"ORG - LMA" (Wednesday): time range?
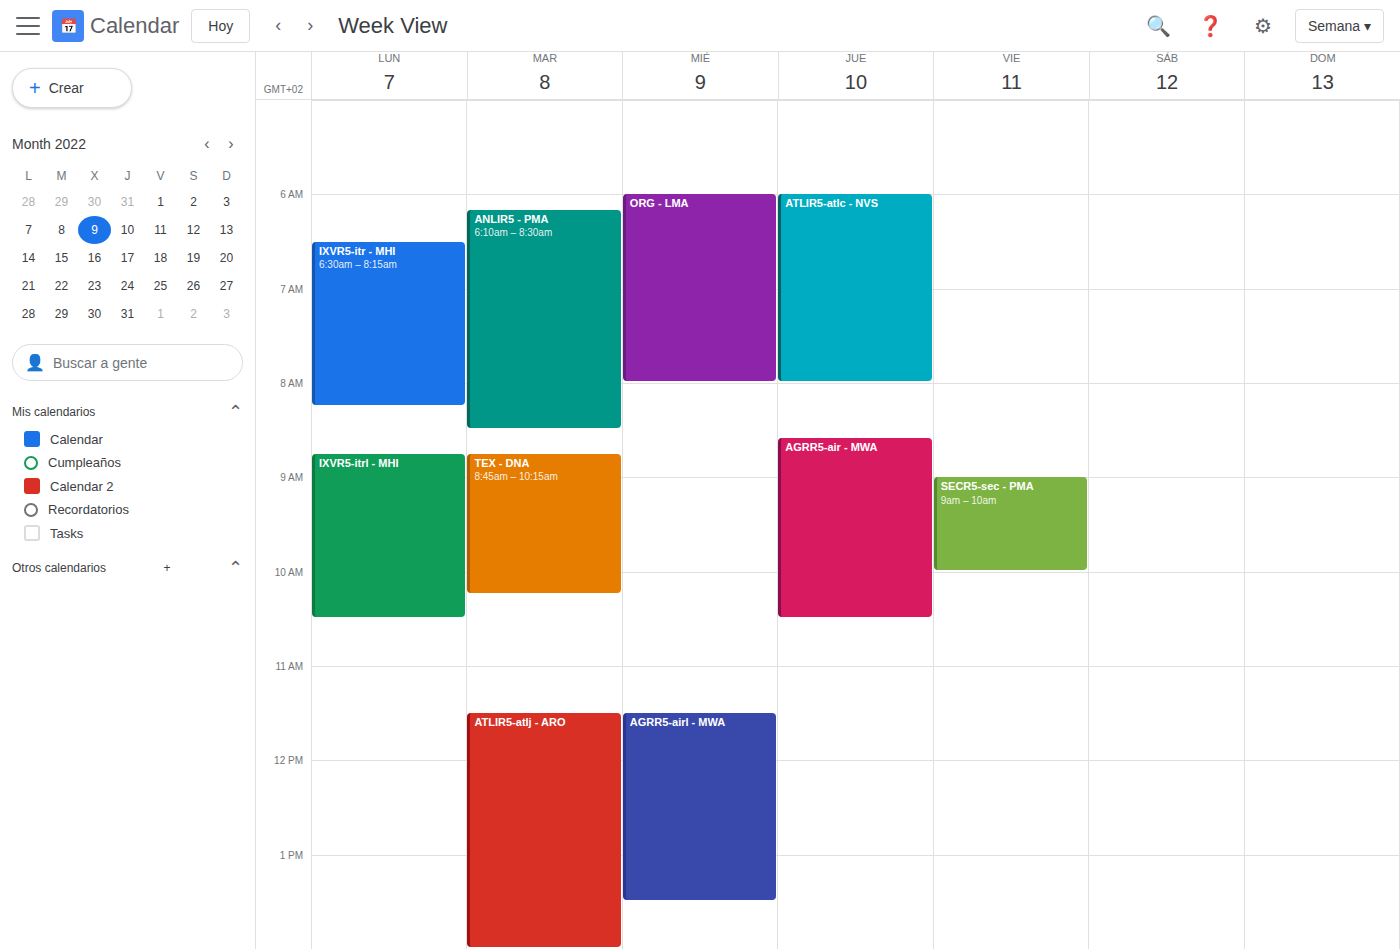
06:00 to 08:00